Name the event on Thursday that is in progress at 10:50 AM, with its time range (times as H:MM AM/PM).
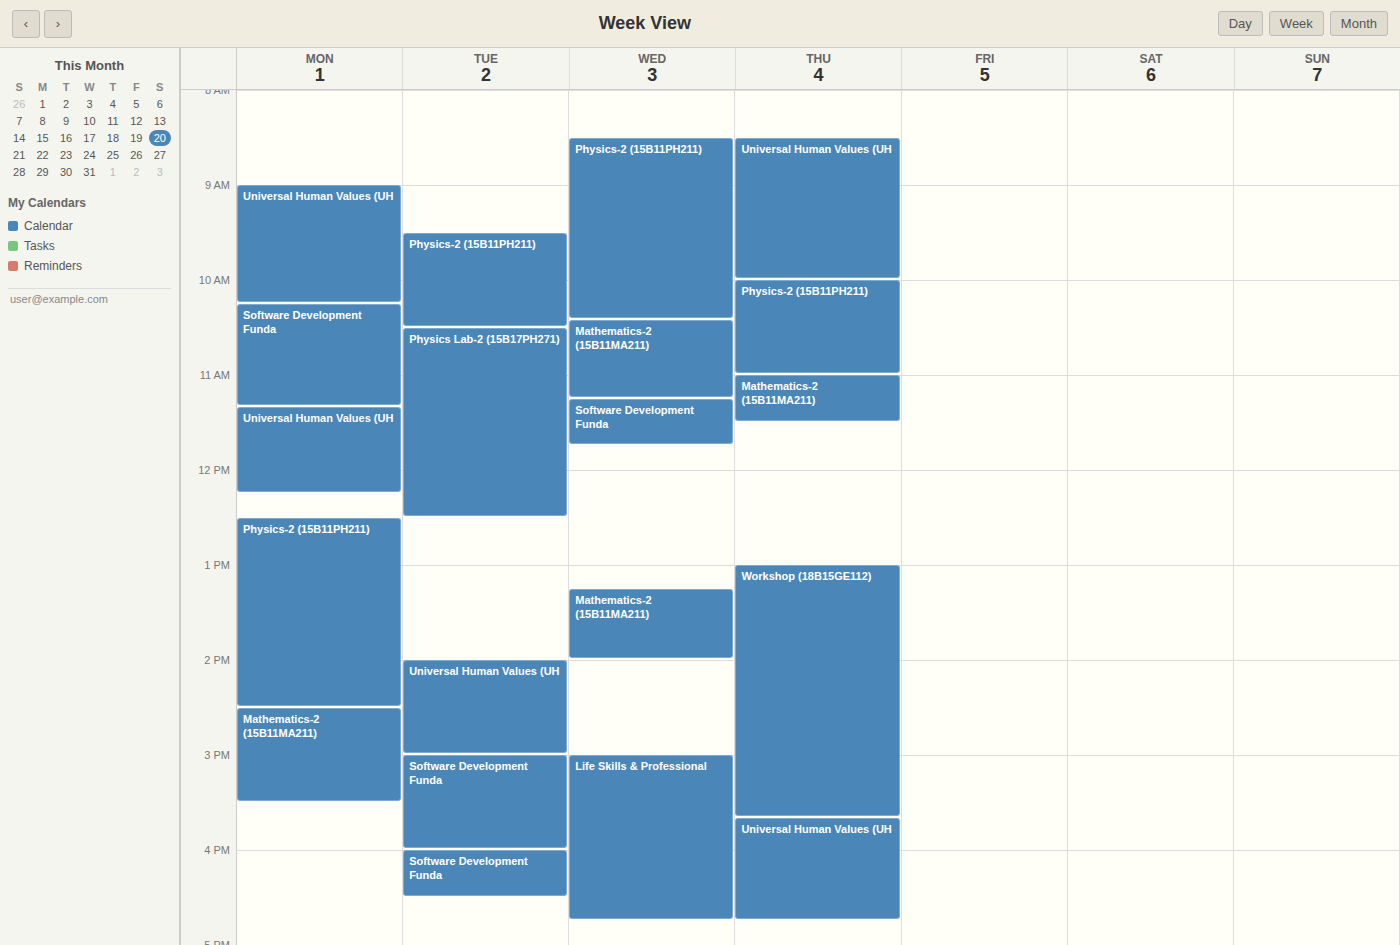
"Physics-2 (15B11PH211)", 10:00 AM to 11:00 AM